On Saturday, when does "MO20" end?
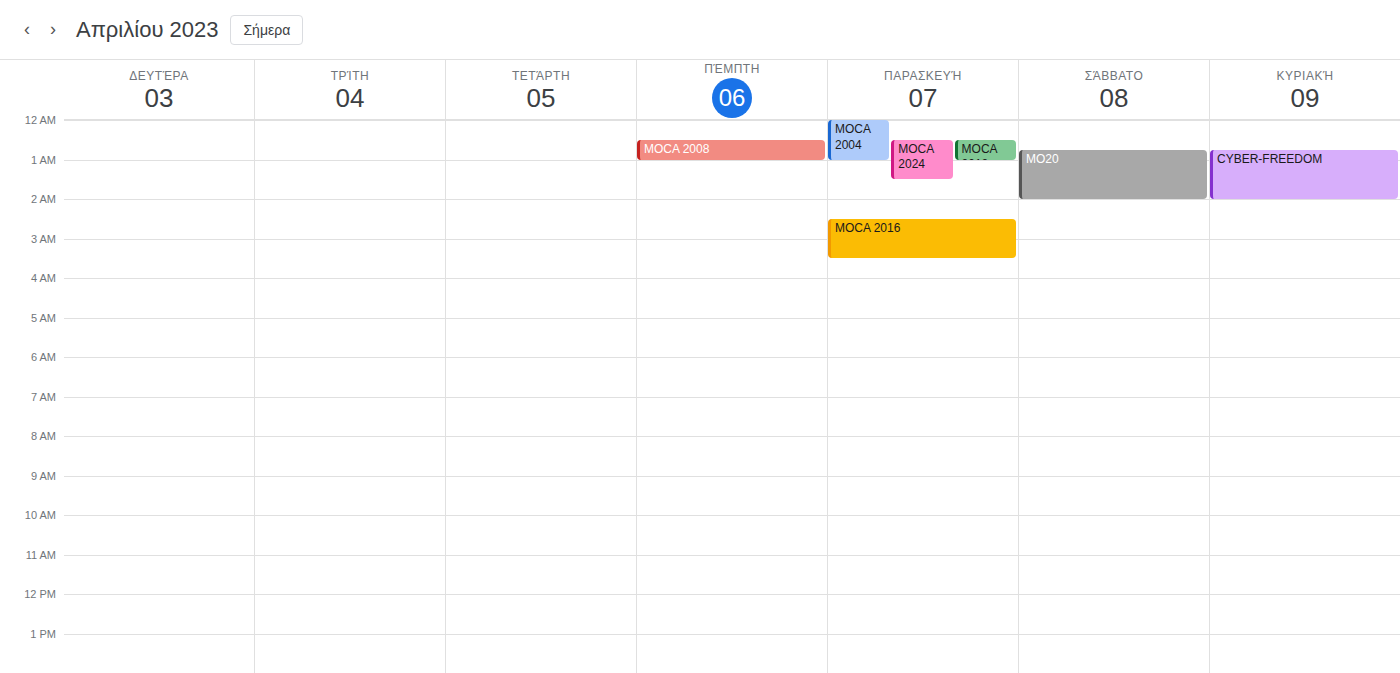
02:00